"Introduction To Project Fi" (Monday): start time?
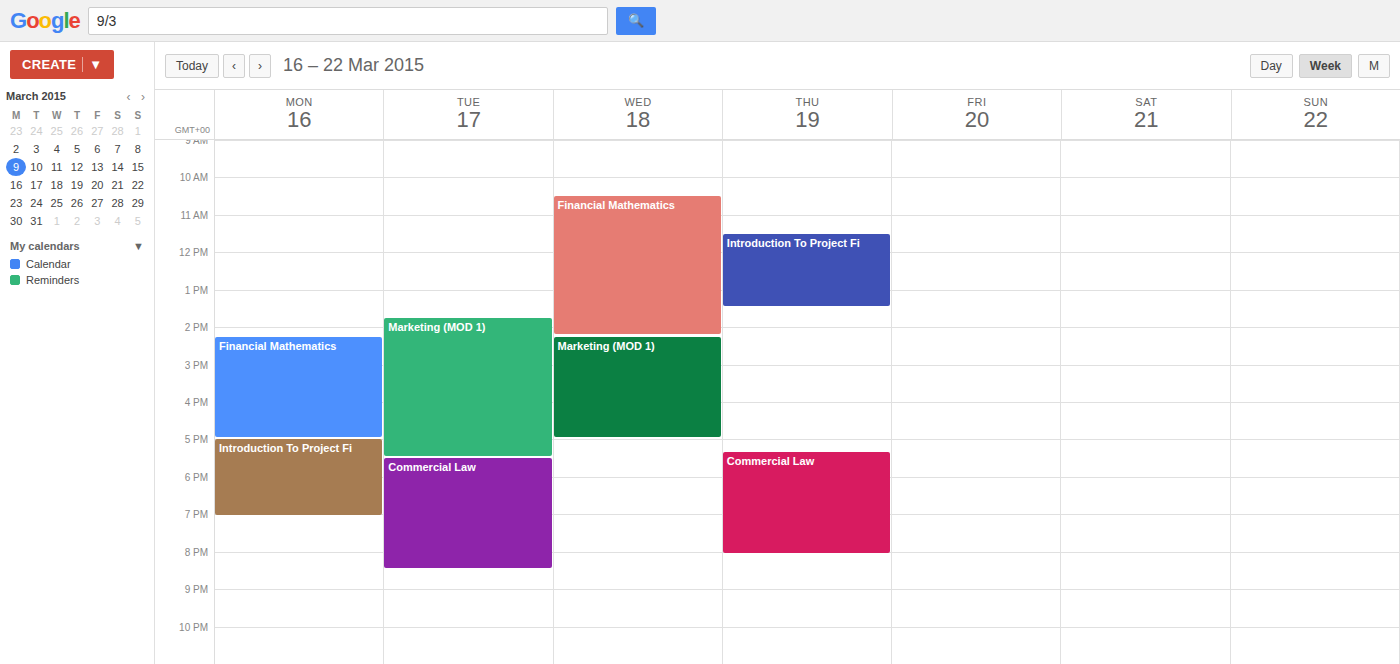
5:00 PM